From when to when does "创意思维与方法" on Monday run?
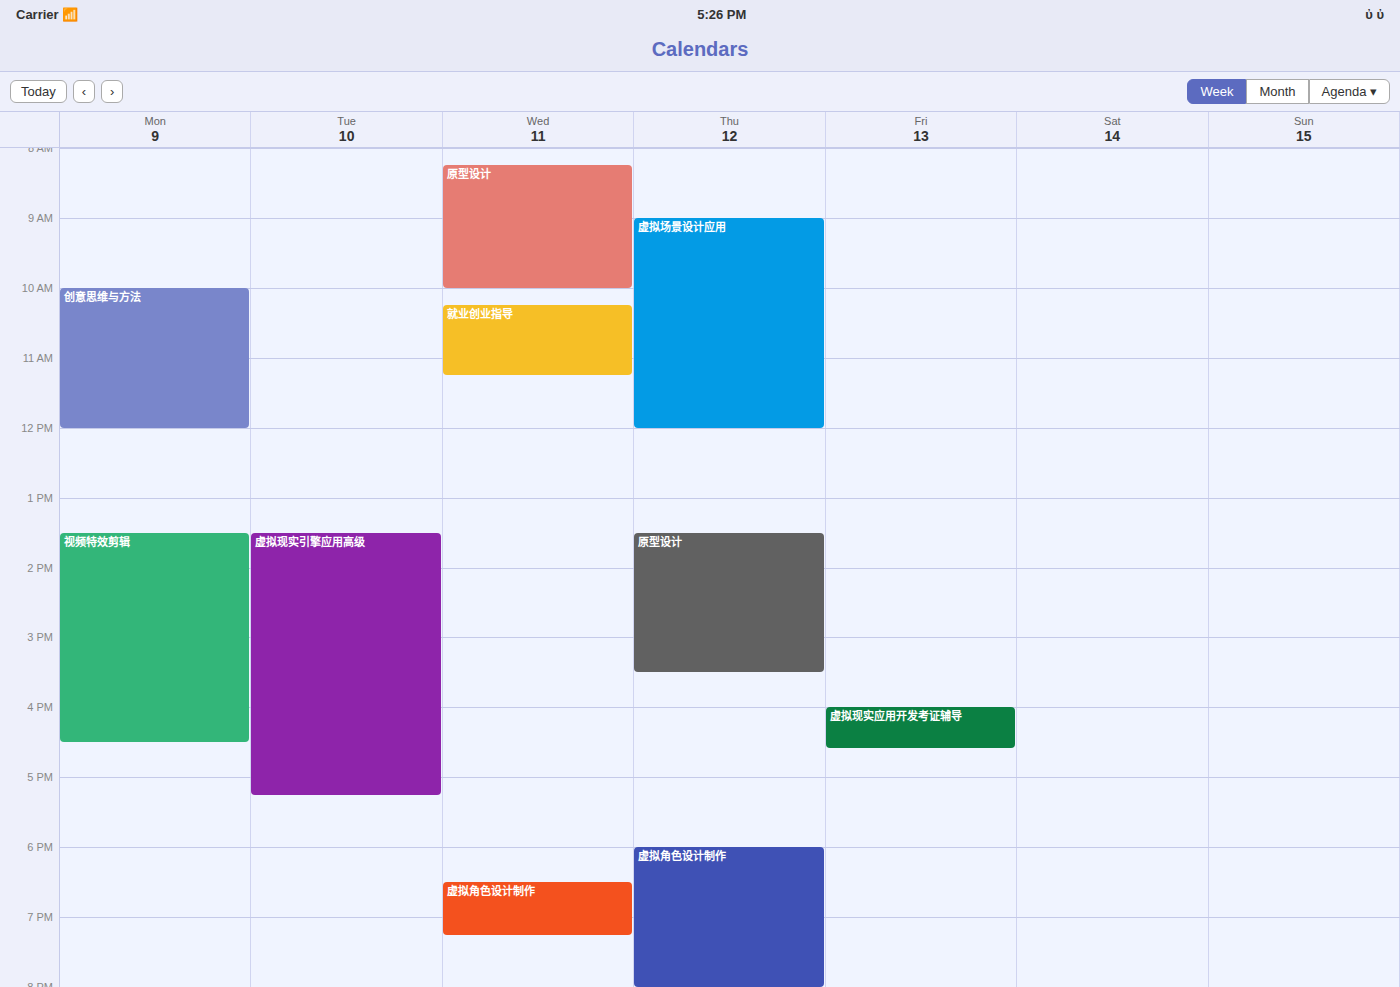
10:00 to 12:00